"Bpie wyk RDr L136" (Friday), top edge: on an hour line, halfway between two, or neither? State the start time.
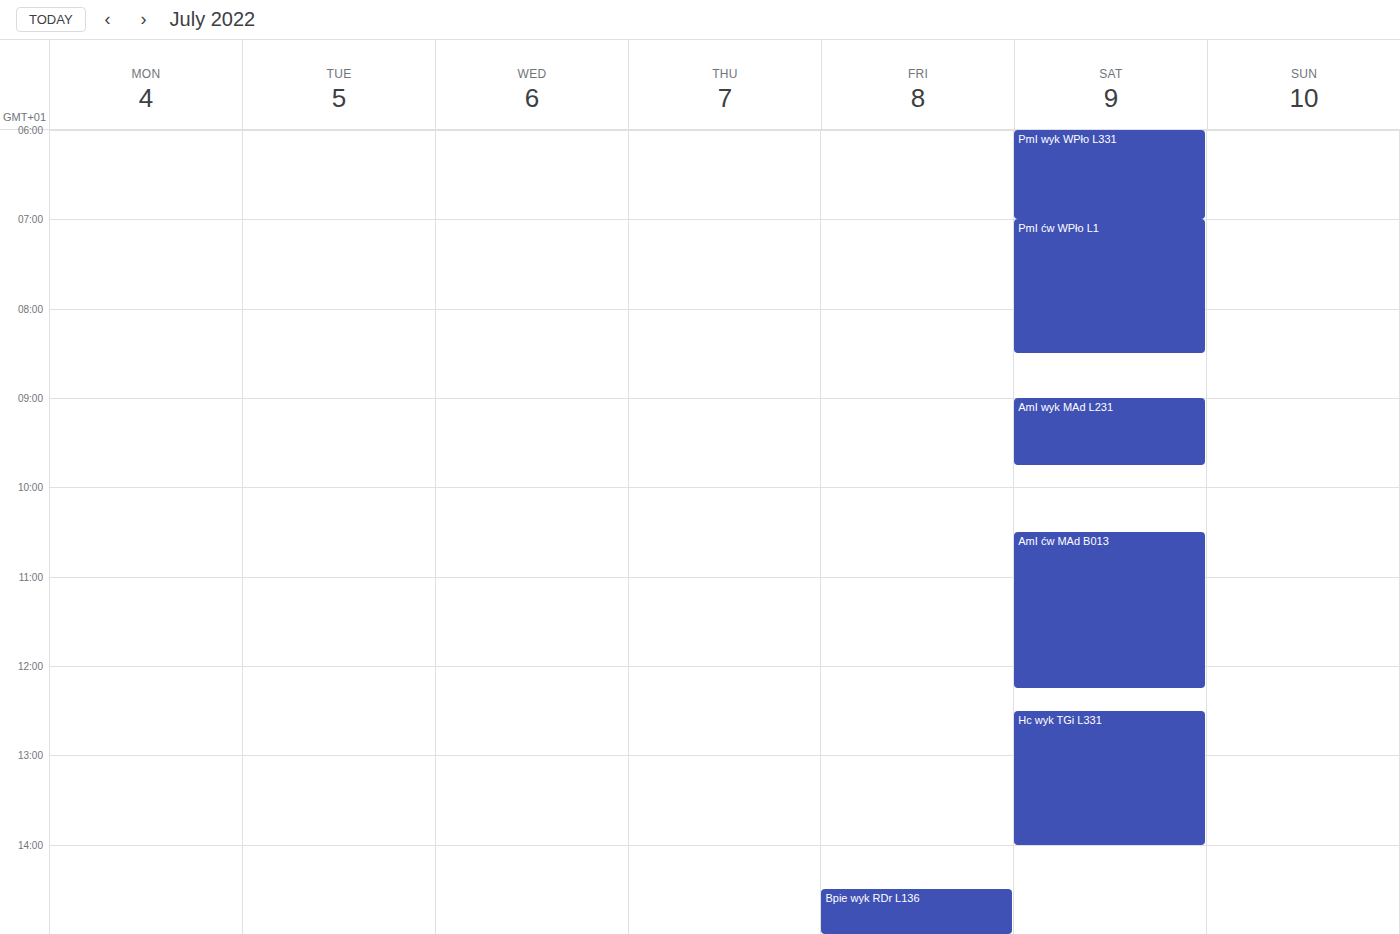
2:30 PM -- halfway between the 2 PM and 3 PM lines.